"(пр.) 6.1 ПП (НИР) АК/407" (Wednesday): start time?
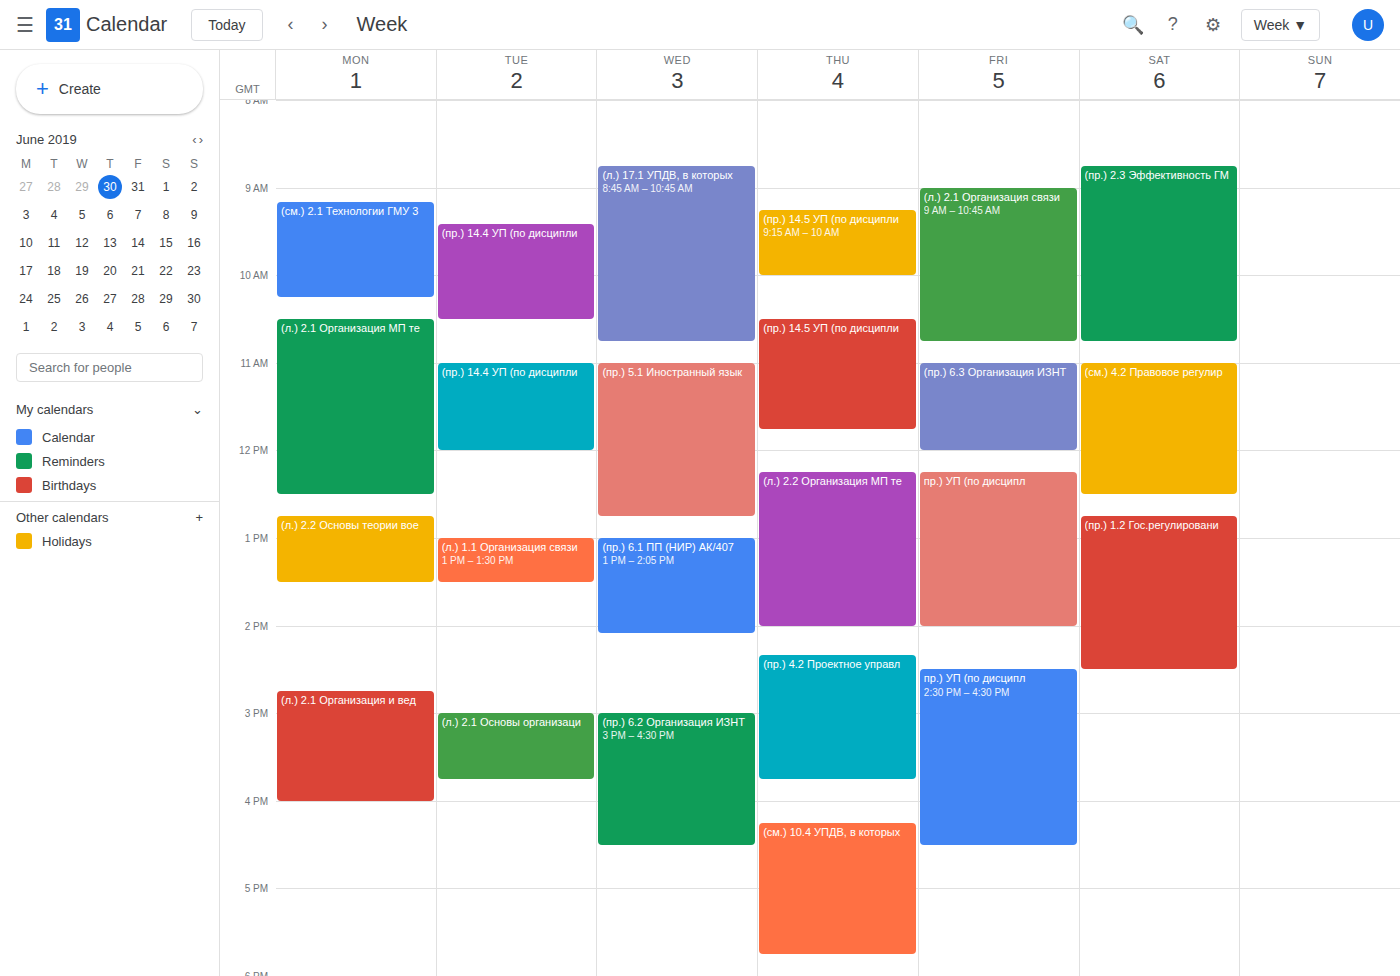
13:00